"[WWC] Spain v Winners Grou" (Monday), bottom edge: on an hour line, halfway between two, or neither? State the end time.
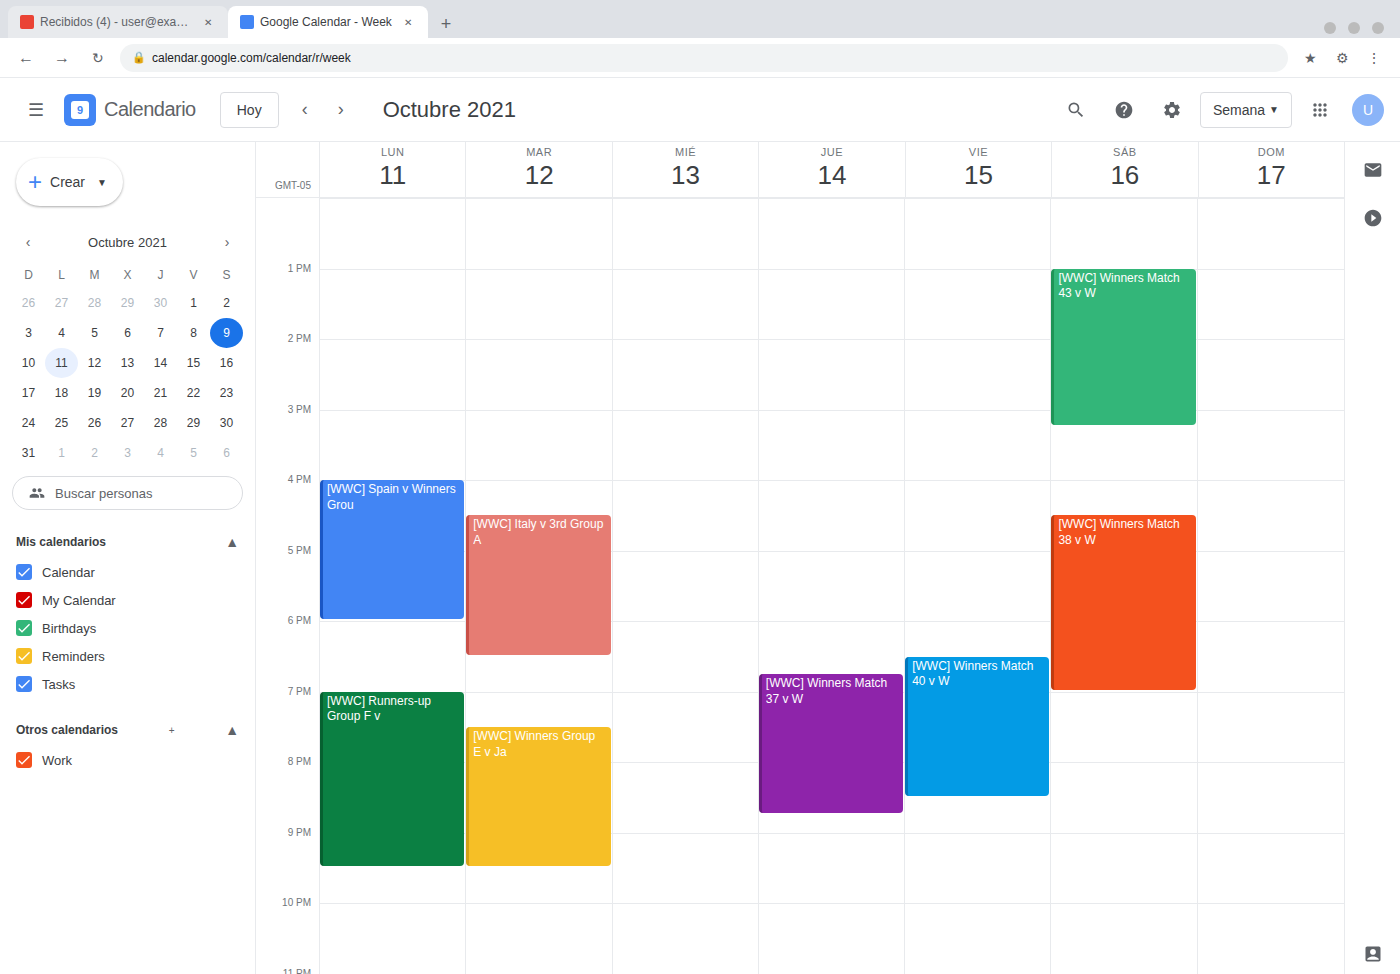
6:00 PM -- exactly on the 6 PM line.